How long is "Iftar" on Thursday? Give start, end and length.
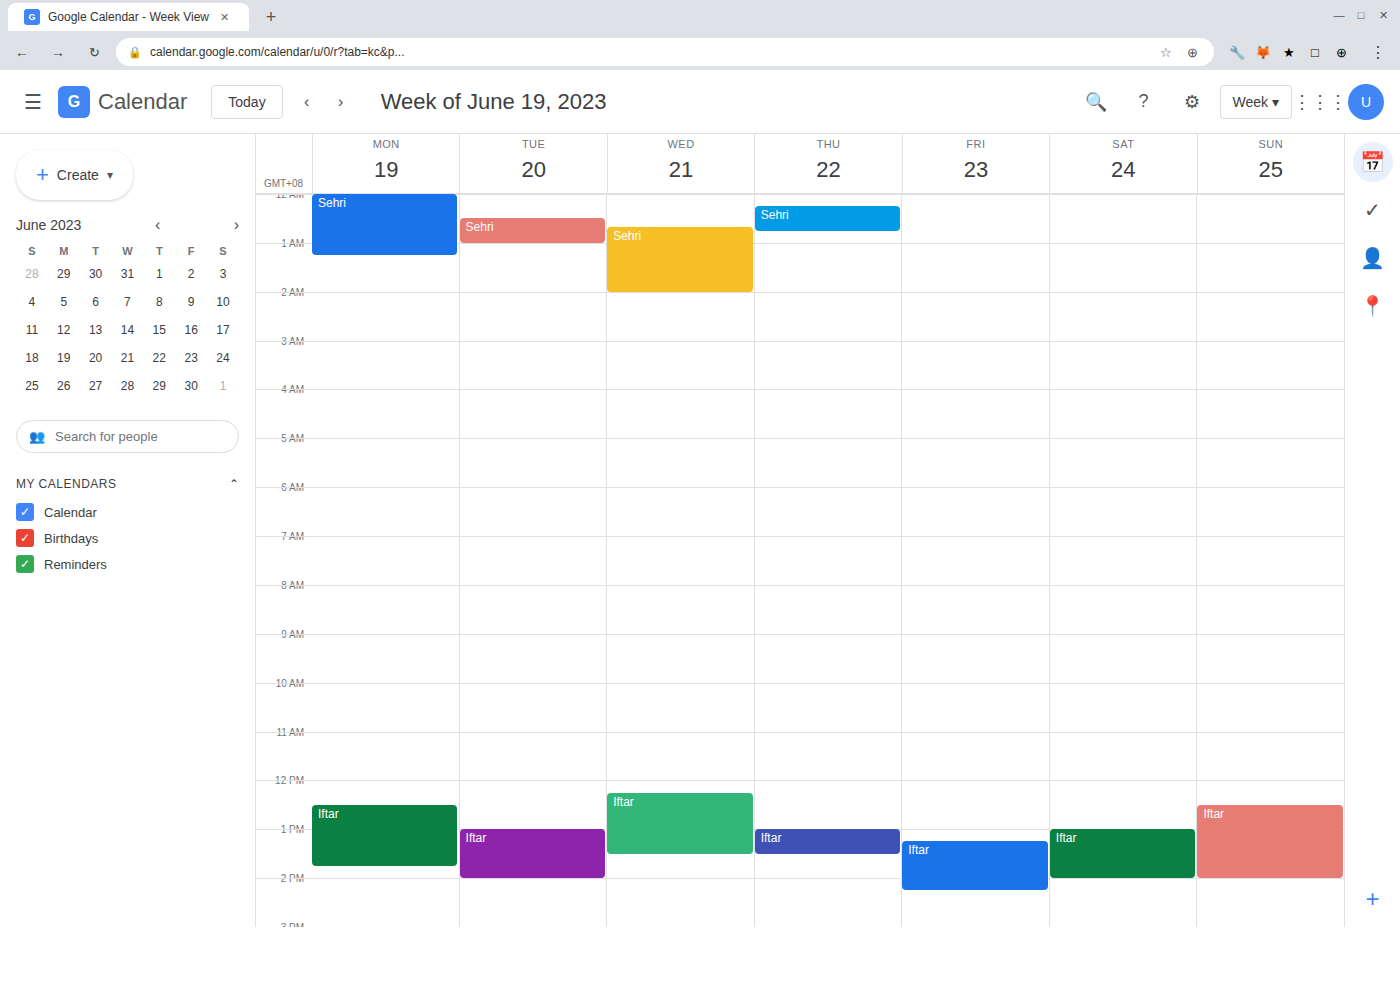
1:00 PM to 1:30 PM, 30 minutes